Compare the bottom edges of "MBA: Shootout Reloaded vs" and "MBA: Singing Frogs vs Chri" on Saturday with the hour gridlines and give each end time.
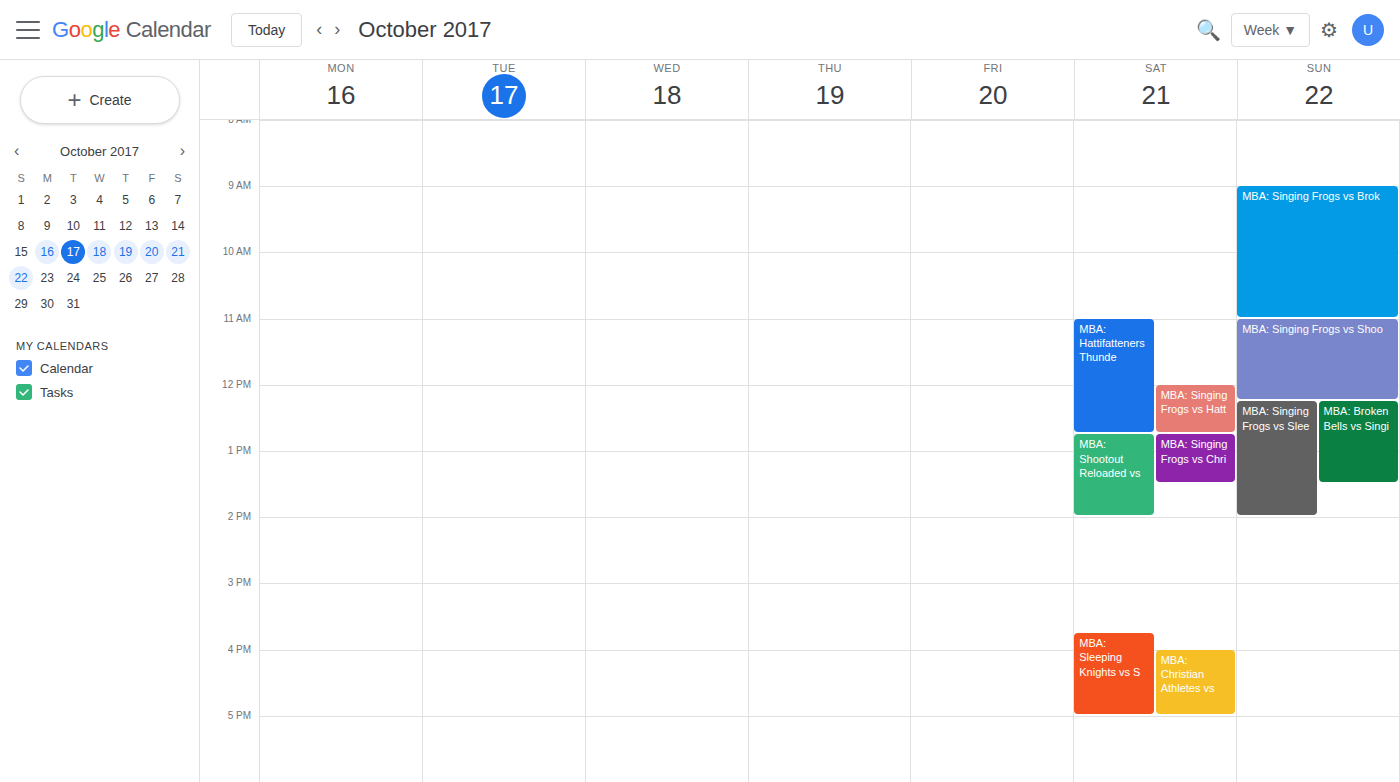
"MBA: Shootout Reloaded vs": 2:00 PM, exactly on the 2 PM line. "MBA: Singing Frogs vs Chri": 1:30 PM, halfway between the 1 PM and 2 PM lines.